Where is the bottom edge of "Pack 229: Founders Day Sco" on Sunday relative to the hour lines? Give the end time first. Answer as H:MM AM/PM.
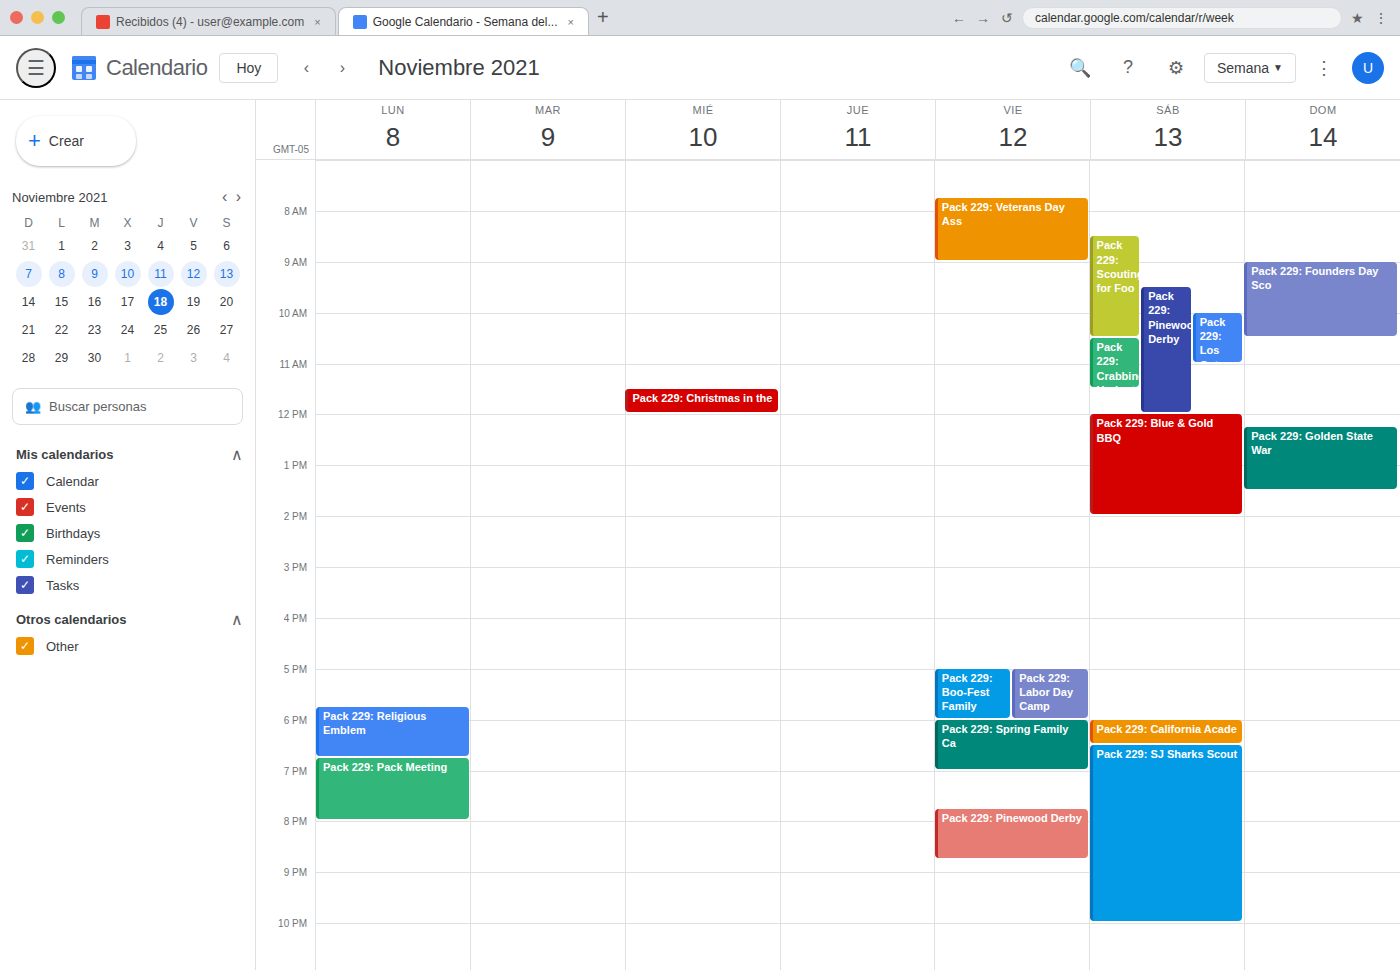
10:30 AM -- halfway between the 10 AM and 11 AM lines.